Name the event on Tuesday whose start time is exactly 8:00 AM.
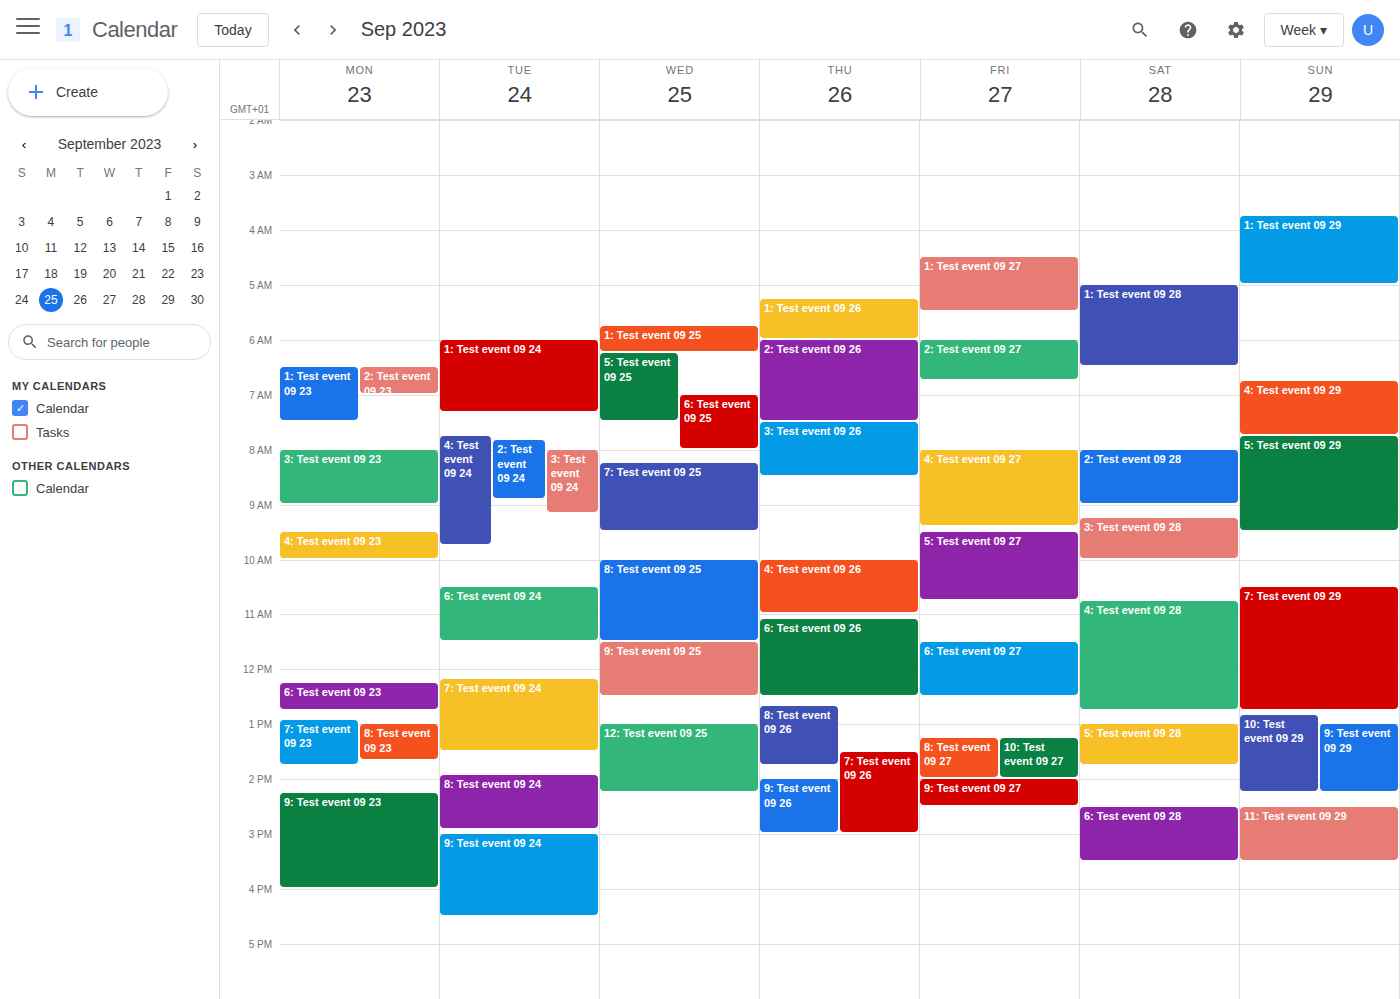
"3: Test event 09 24"